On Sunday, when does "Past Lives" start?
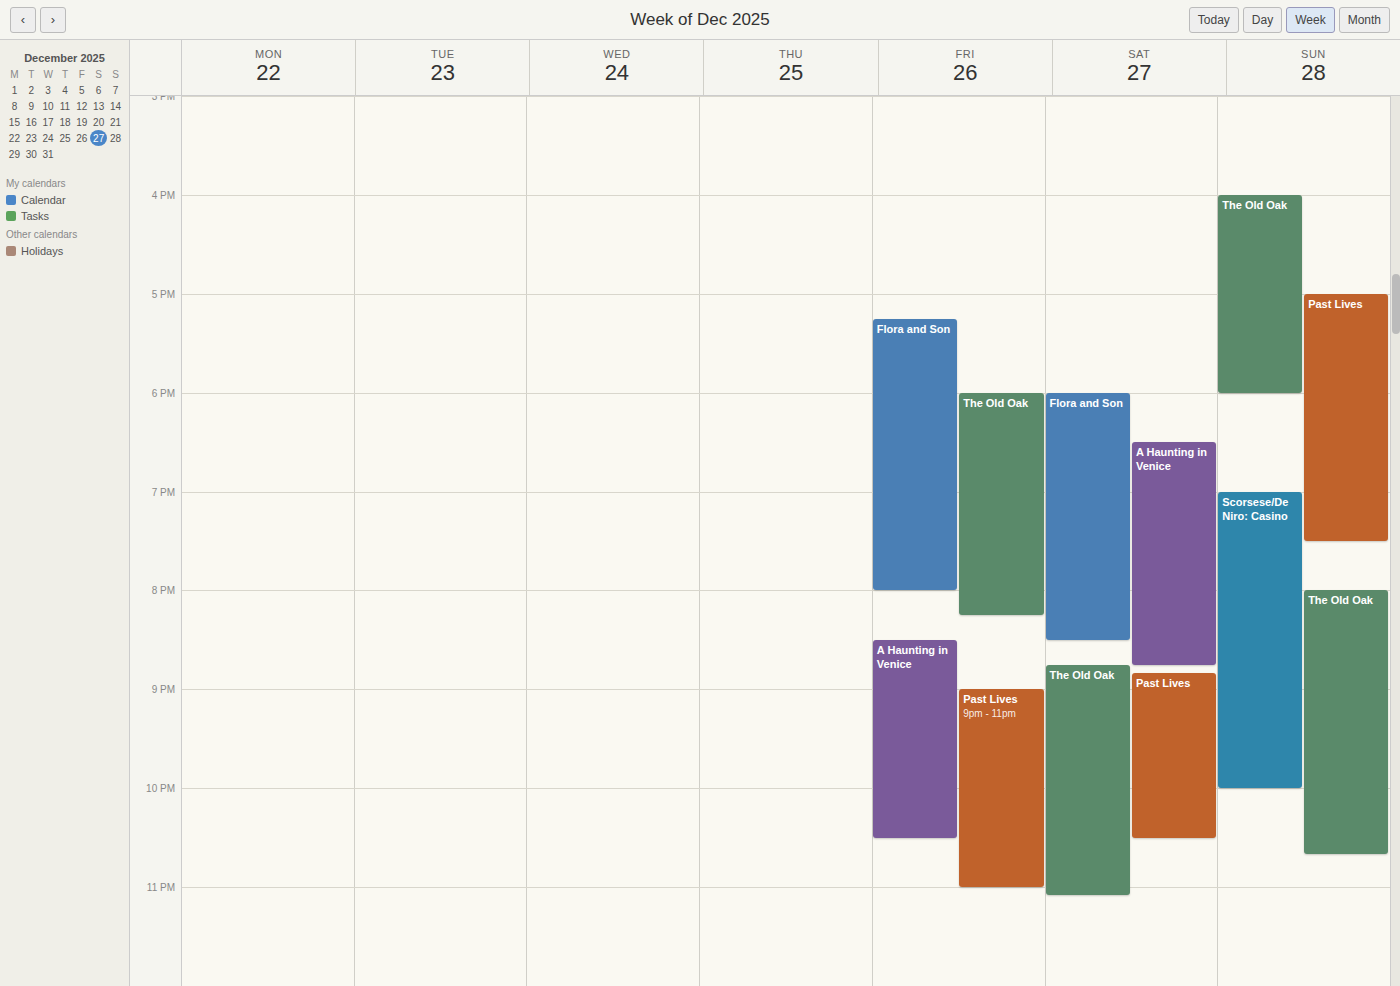
5:00 PM